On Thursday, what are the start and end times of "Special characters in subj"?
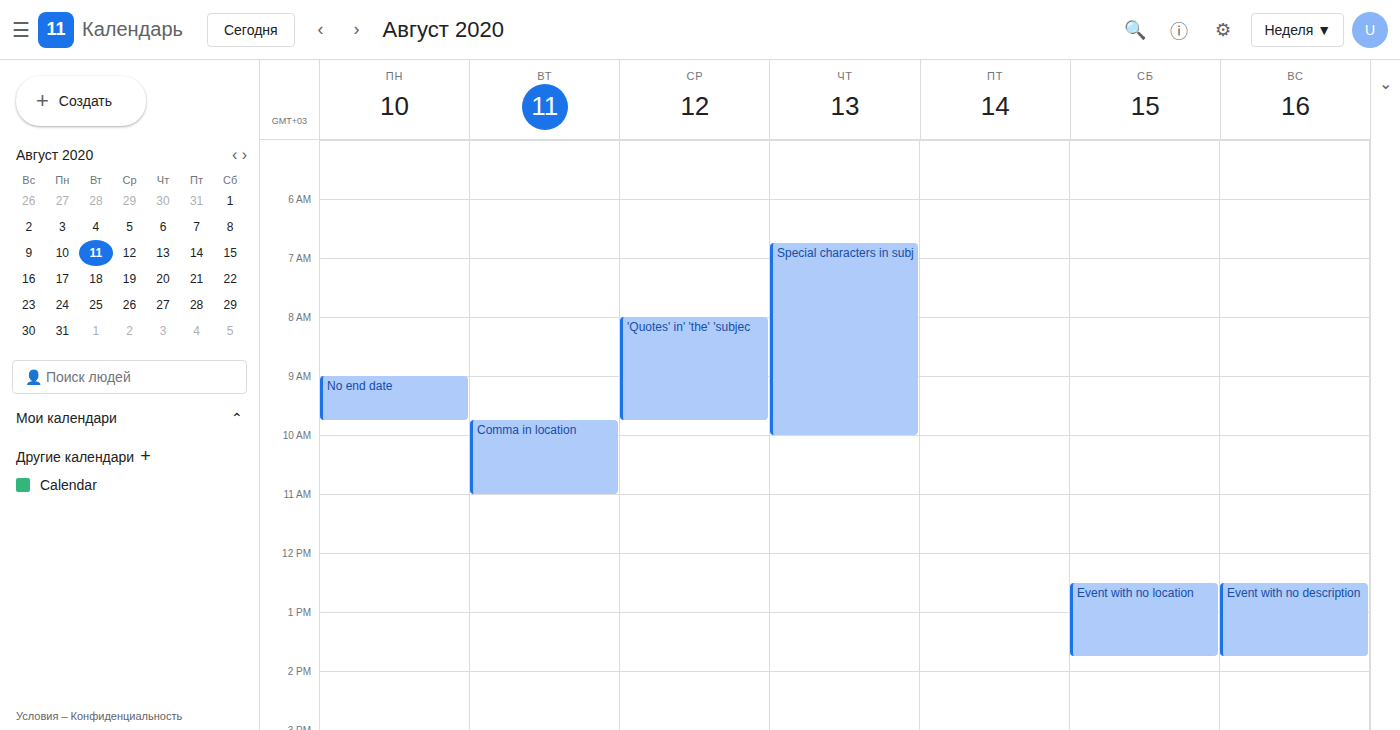
06:45 to 10:00